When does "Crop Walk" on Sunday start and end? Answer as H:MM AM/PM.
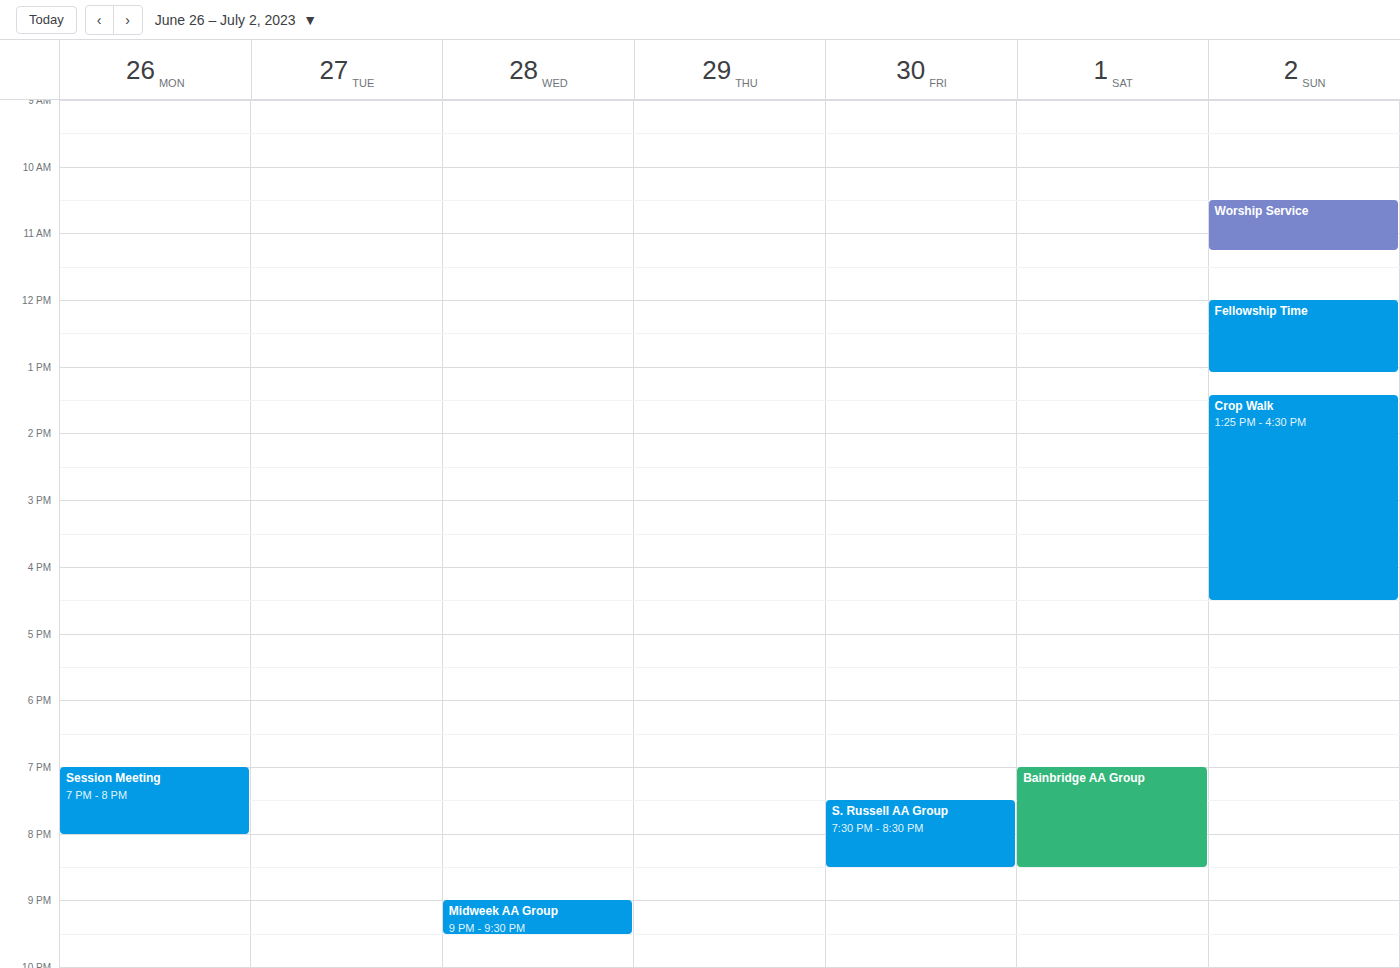
1:25 PM to 4:30 PM